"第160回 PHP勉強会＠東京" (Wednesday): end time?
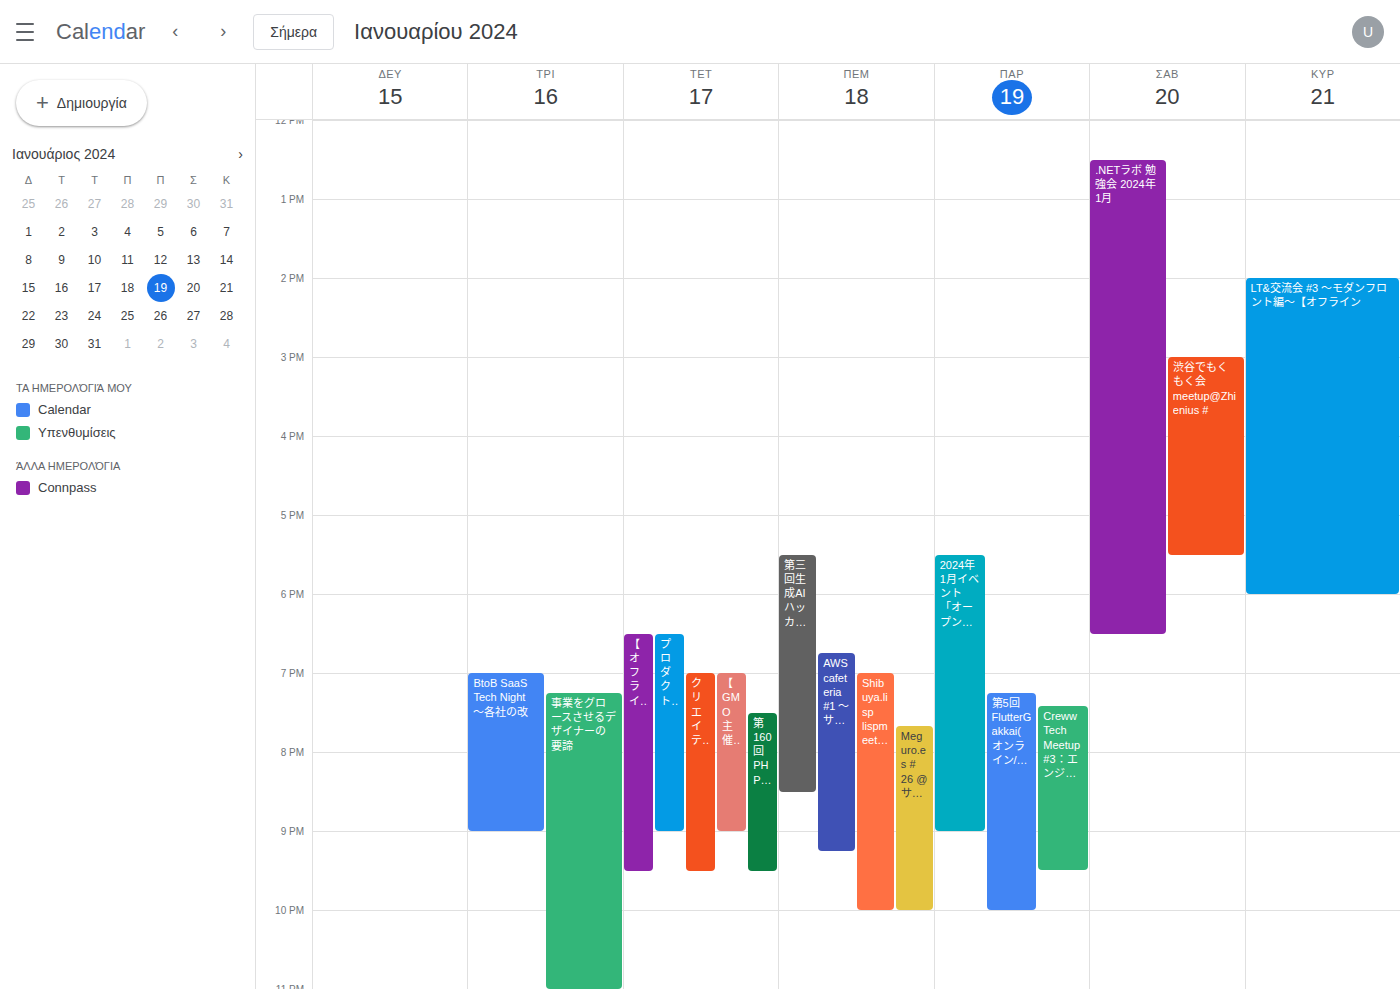
21:30